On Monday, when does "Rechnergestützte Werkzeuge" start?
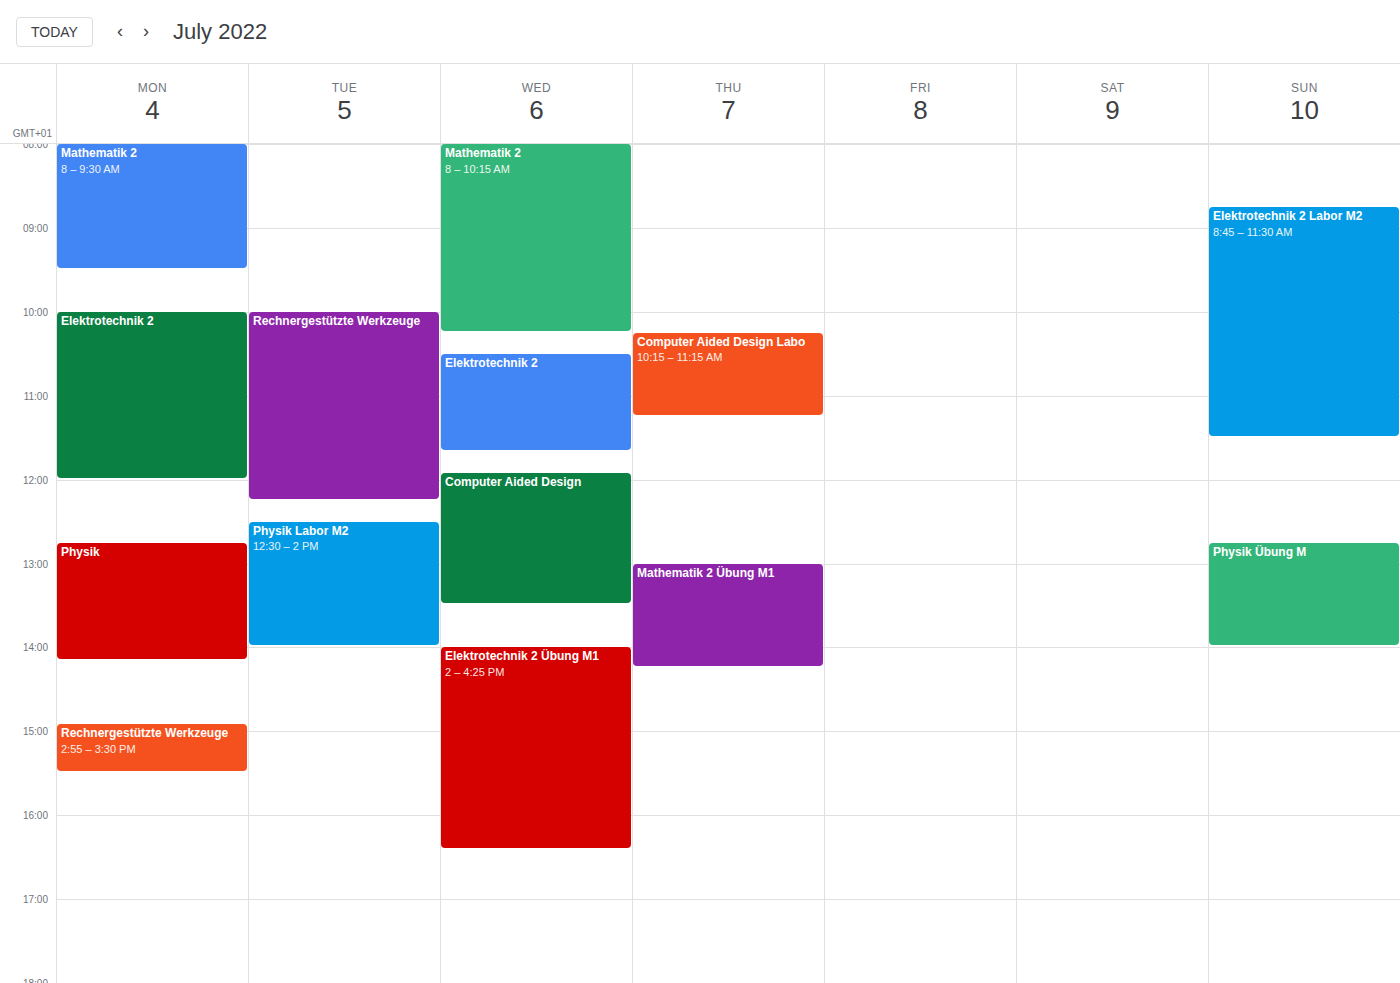
2:55 PM